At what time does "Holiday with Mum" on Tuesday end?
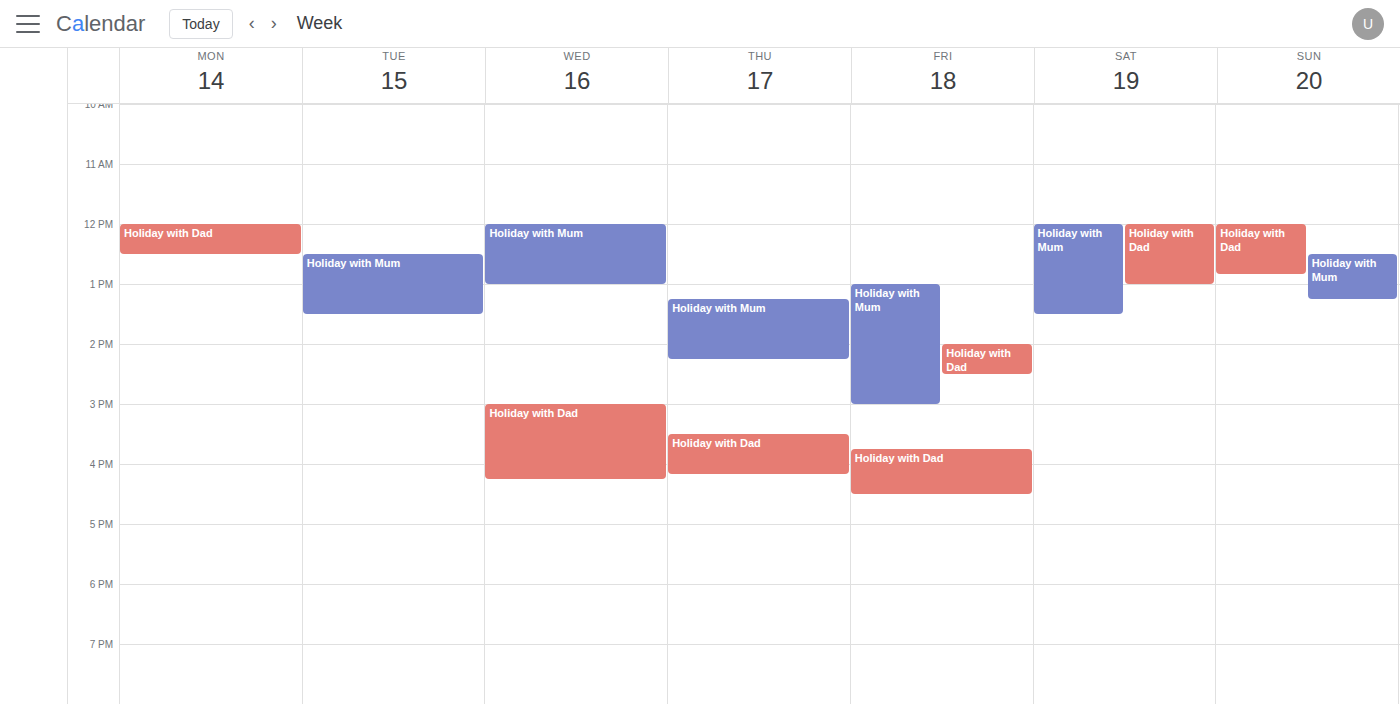
1:30 PM